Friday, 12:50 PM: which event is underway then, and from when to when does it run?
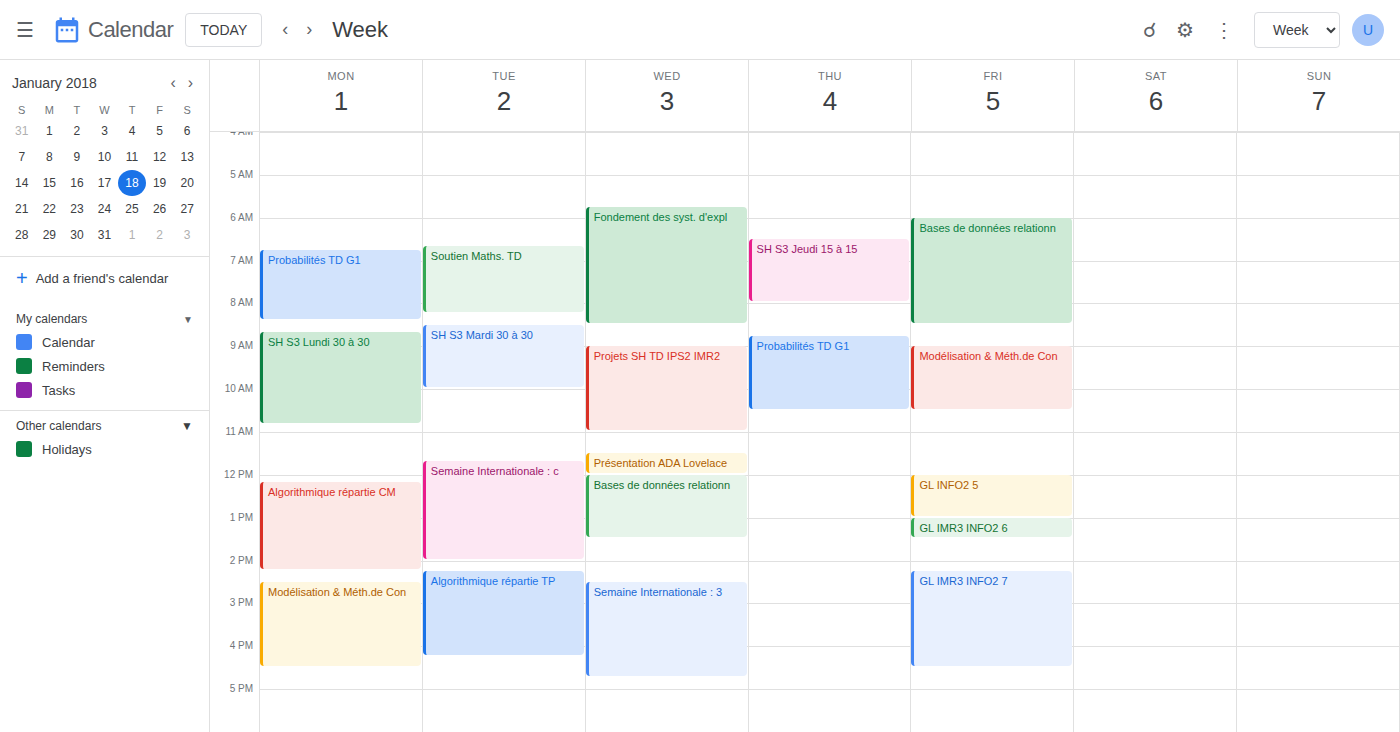
"GL INFO2 5", 12:00 PM to 1:00 PM